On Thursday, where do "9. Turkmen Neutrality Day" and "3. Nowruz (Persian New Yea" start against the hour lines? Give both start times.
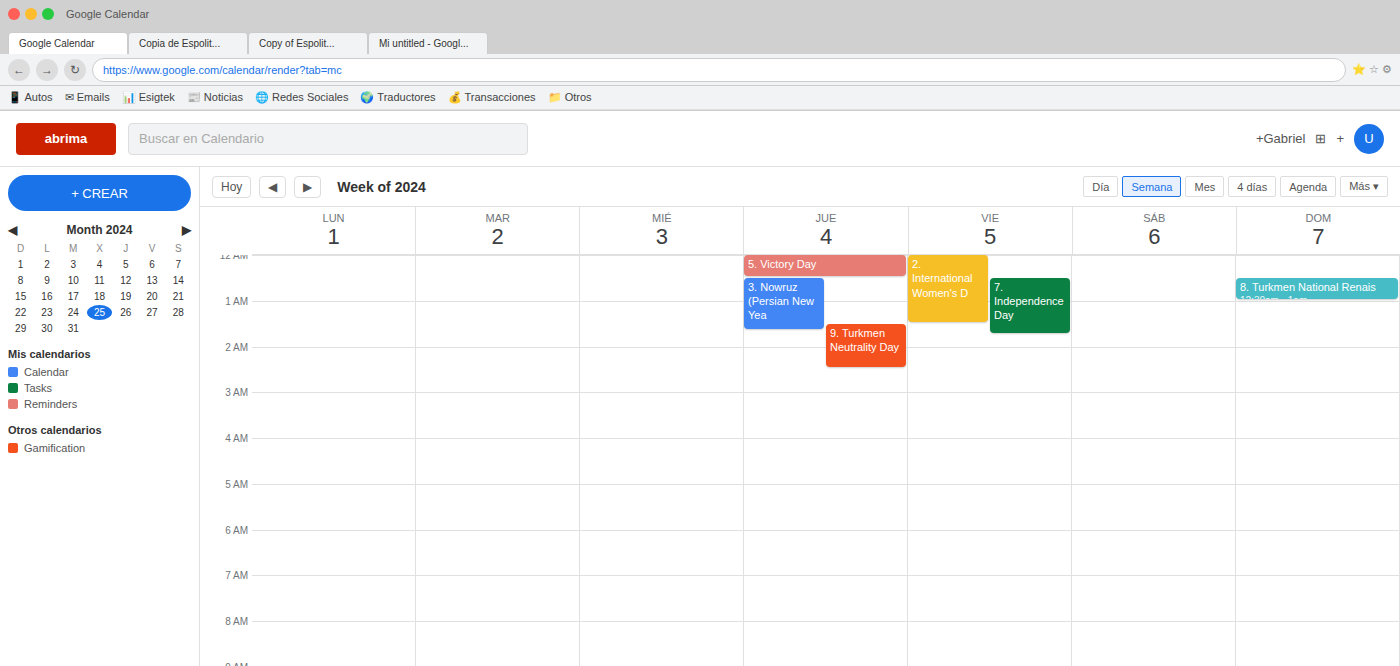
"9. Turkmen Neutrality Day": 1:30 AM, halfway between the 1 AM and 2 AM lines. "3. Nowruz (Persian New Yea": 12:30 AM, halfway between the 12 AM and 1 AM lines.